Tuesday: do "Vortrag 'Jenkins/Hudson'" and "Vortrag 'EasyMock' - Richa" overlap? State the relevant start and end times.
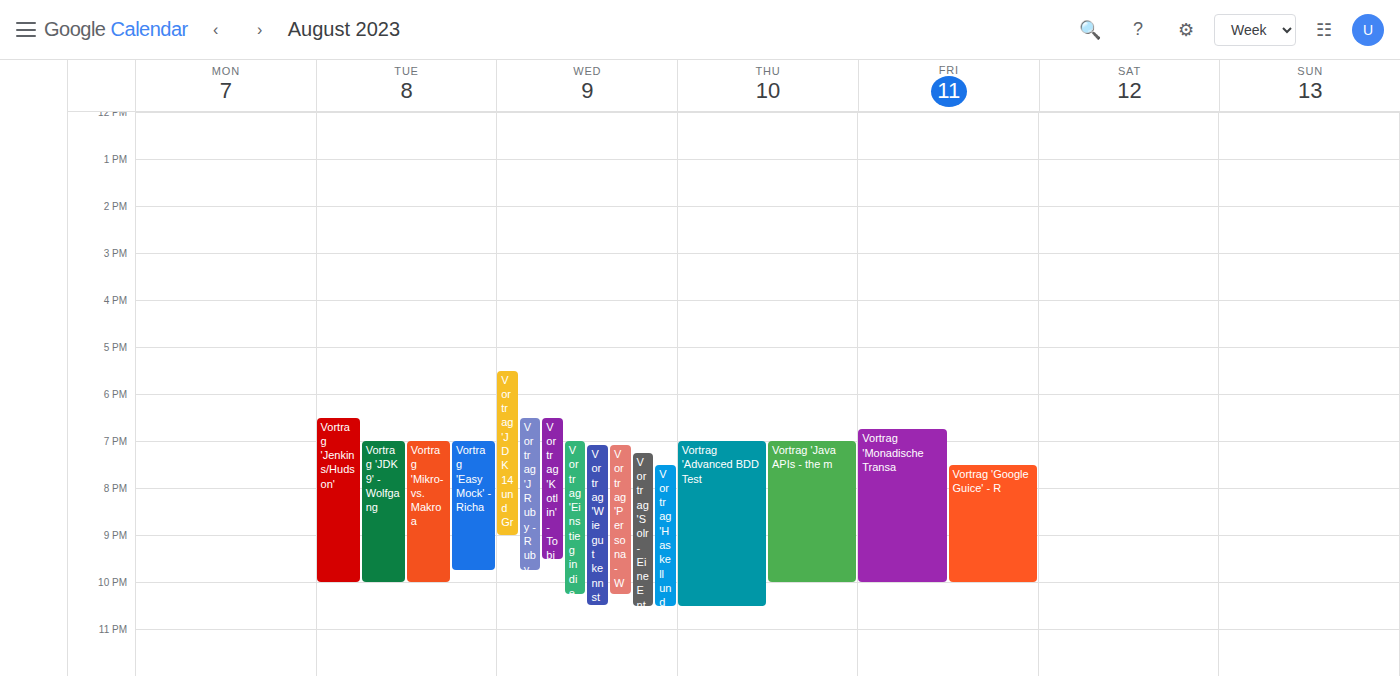
"Vortrag 'EasyMock' - Richa" runs 7:00 PM to 9:45 PM, inside "Vortrag 'Jenkins/Hudson'" -- they overlap.